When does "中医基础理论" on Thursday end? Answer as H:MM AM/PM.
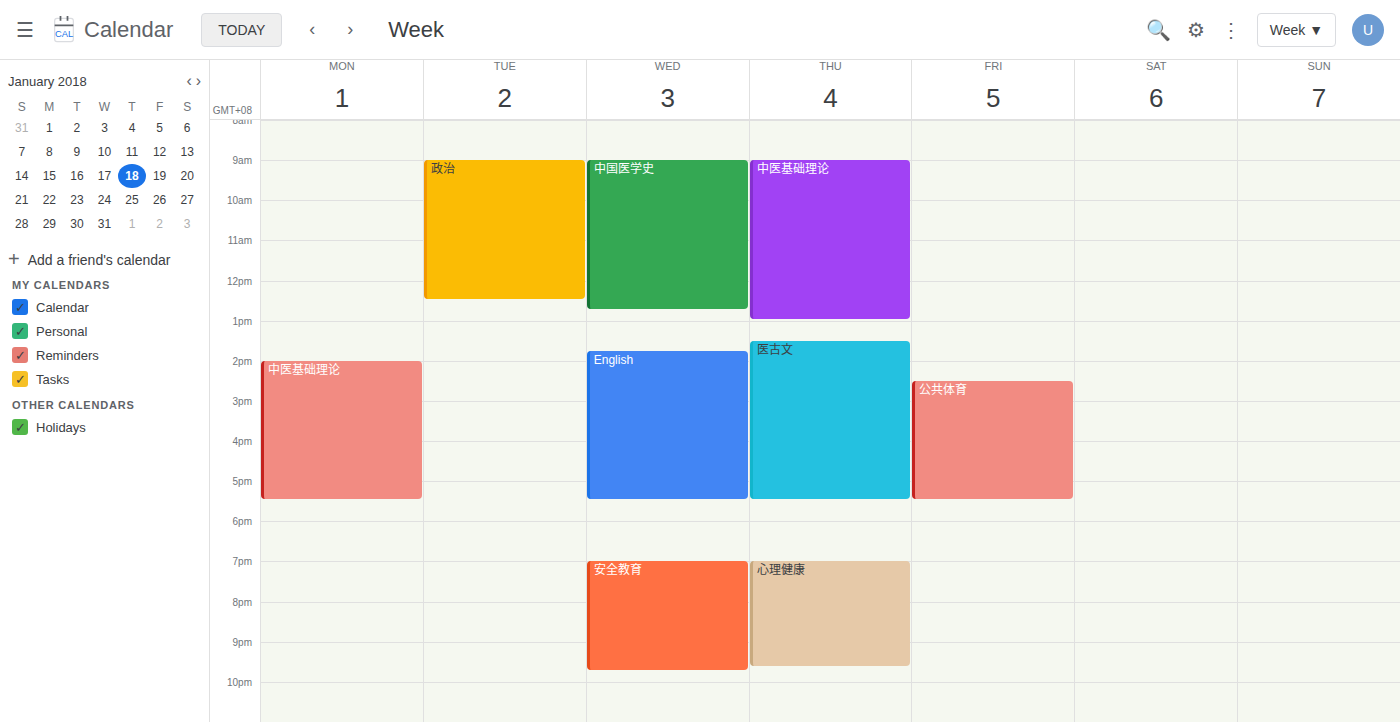
1:00 PM